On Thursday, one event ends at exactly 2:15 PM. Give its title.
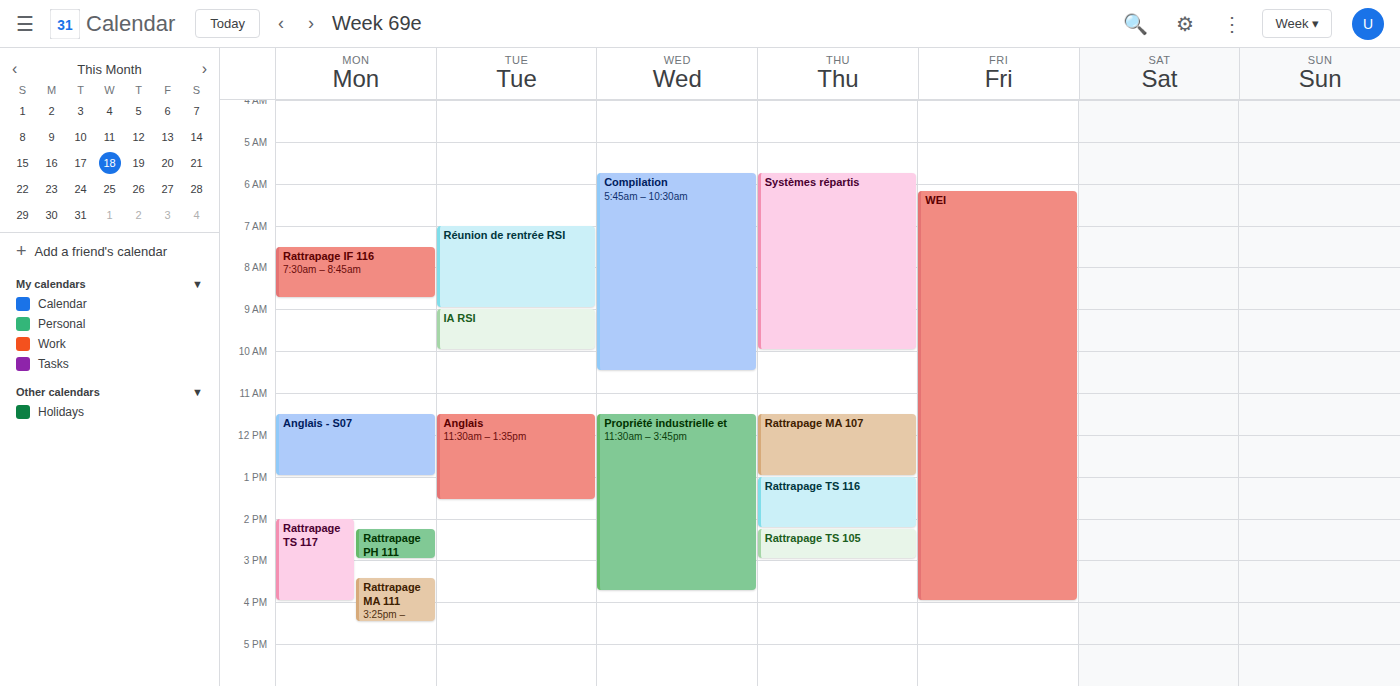
"Rattrapage TS 116"